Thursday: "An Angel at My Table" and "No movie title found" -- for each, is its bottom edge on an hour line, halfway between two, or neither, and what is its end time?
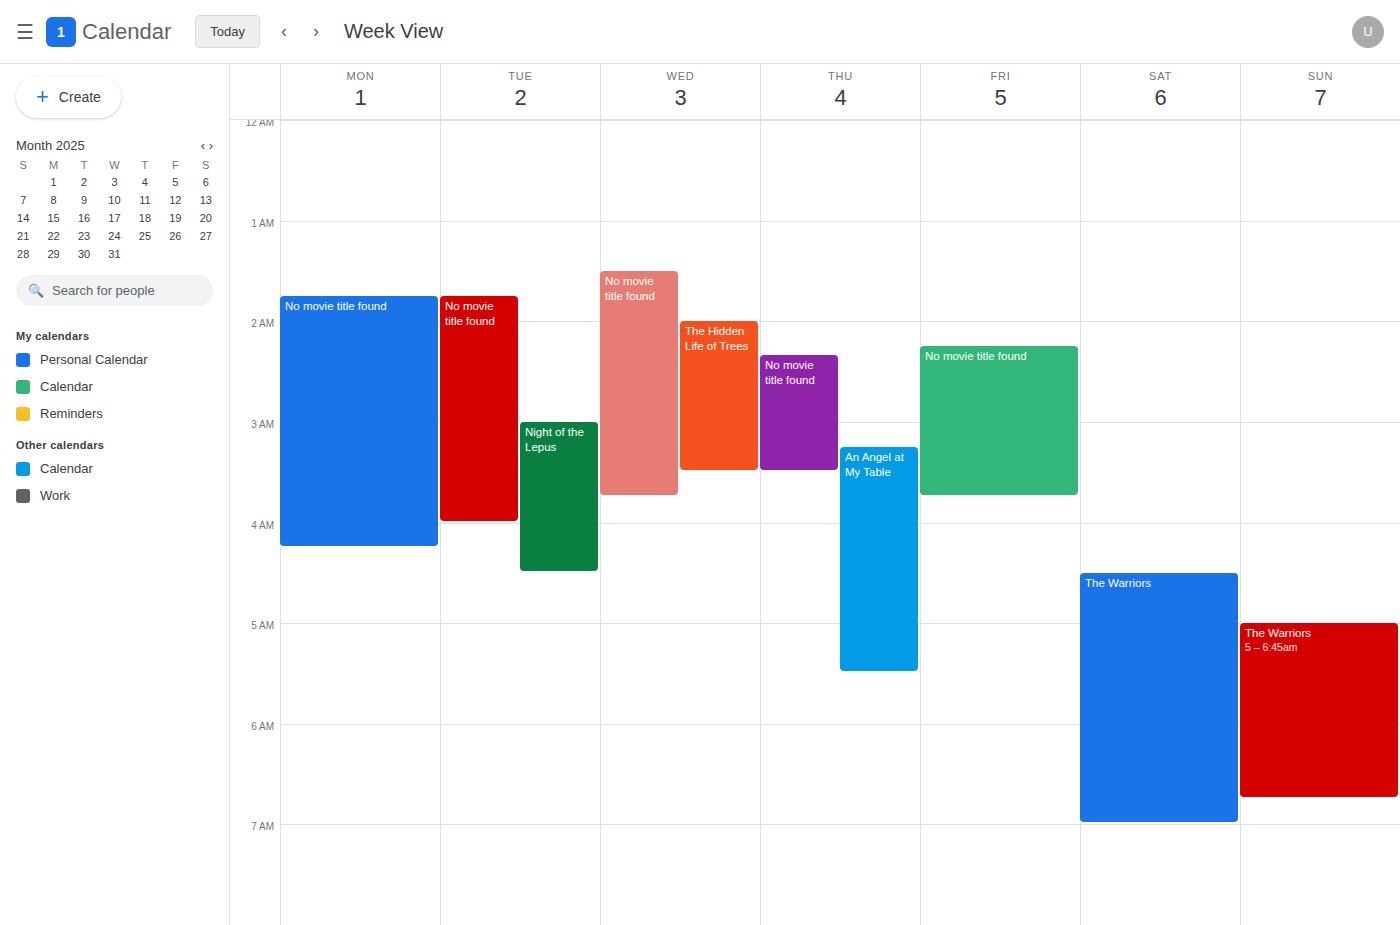
"An Angel at My Table": 5:30 AM, halfway between the 5 AM and 6 AM lines. "No movie title found": 3:30 AM, halfway between the 3 AM and 4 AM lines.